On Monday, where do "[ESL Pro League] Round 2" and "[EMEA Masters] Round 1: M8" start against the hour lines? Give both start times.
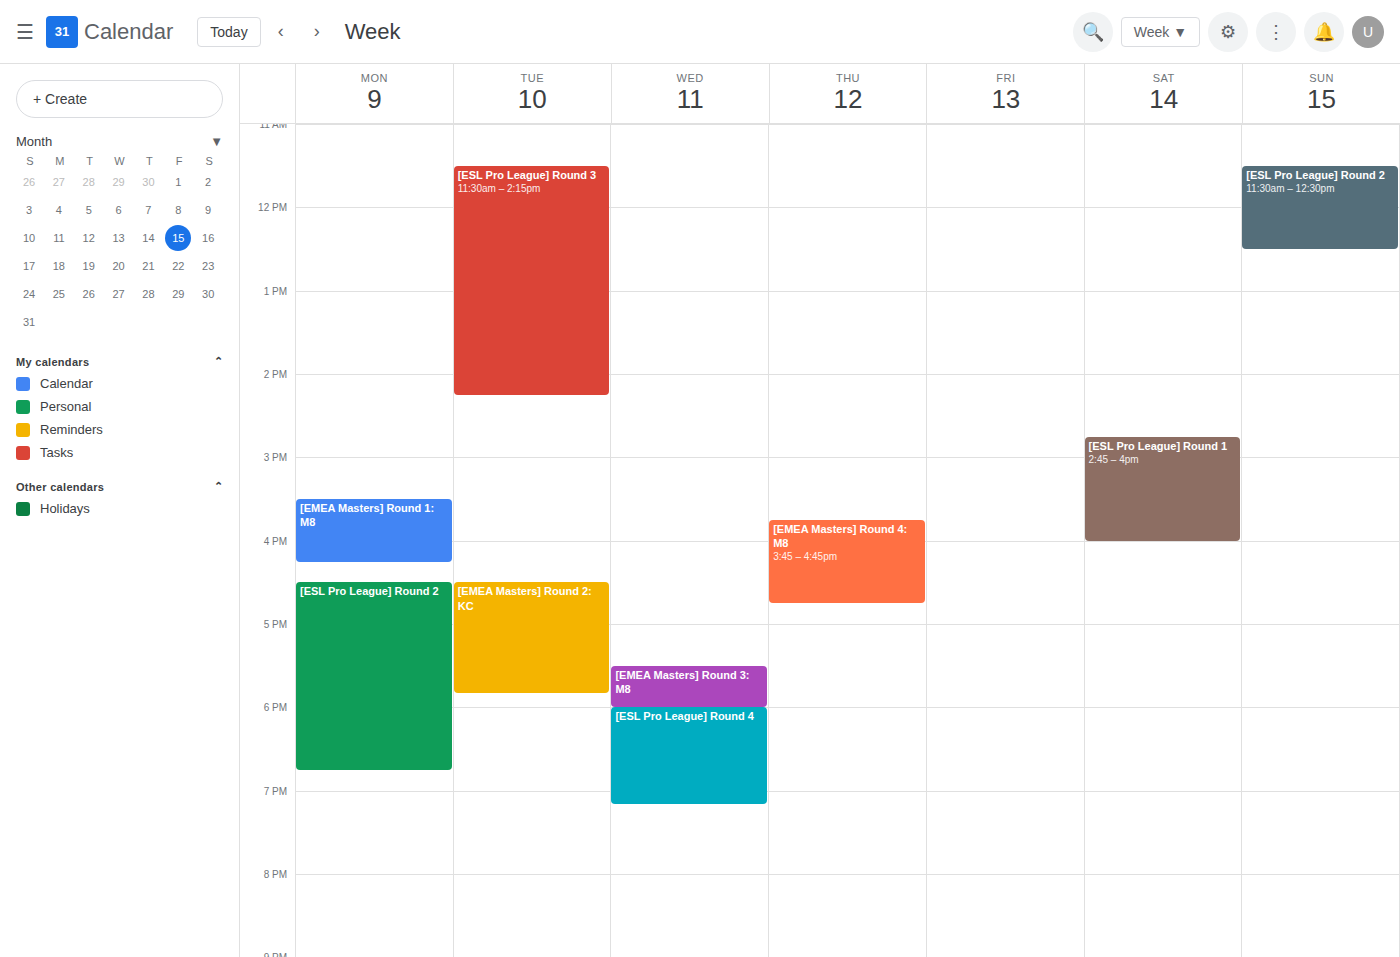
"[ESL Pro League] Round 2": 4:30 PM, halfway between the 4 PM and 5 PM lines. "[EMEA Masters] Round 1: M8": 3:30 PM, halfway between the 3 PM and 4 PM lines.